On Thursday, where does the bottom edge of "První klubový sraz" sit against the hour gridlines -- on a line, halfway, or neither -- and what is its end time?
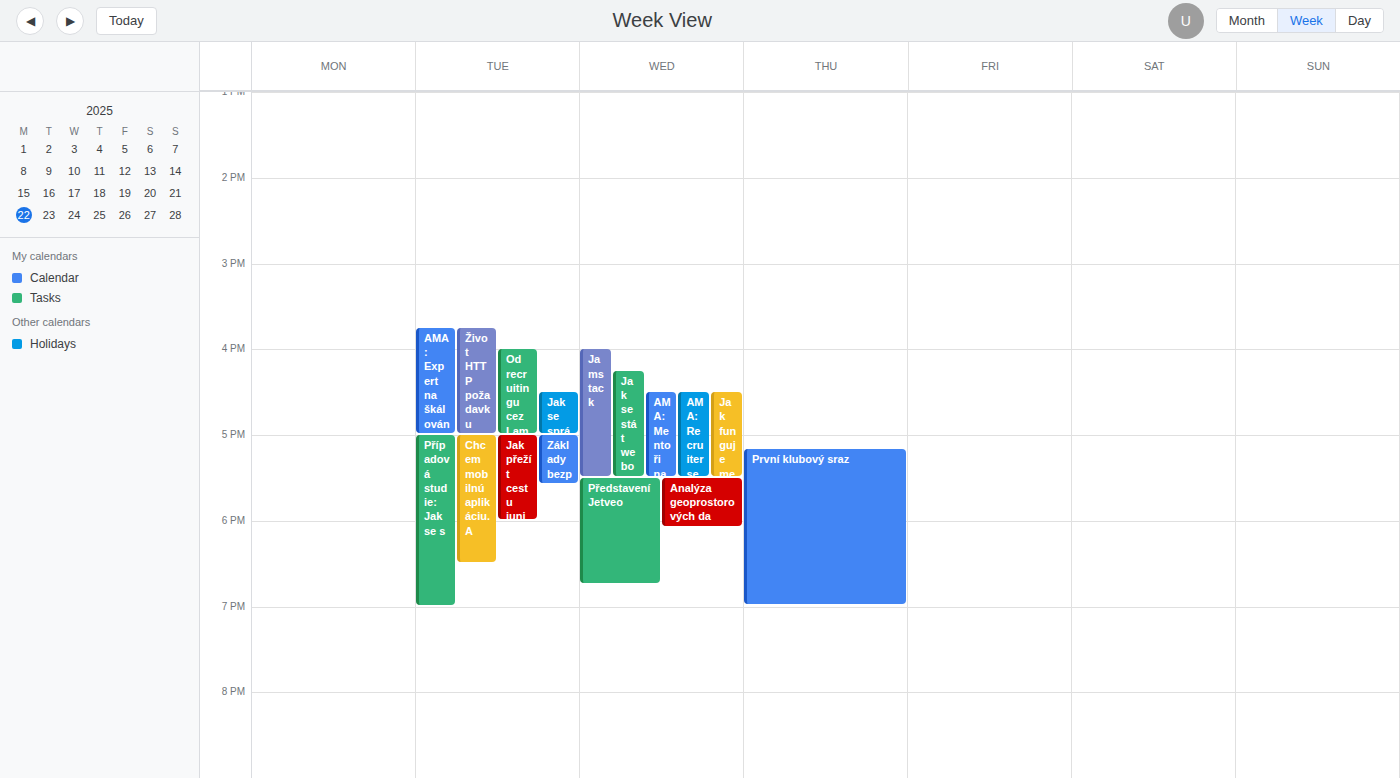
7:00 PM -- exactly on the 7 PM line.